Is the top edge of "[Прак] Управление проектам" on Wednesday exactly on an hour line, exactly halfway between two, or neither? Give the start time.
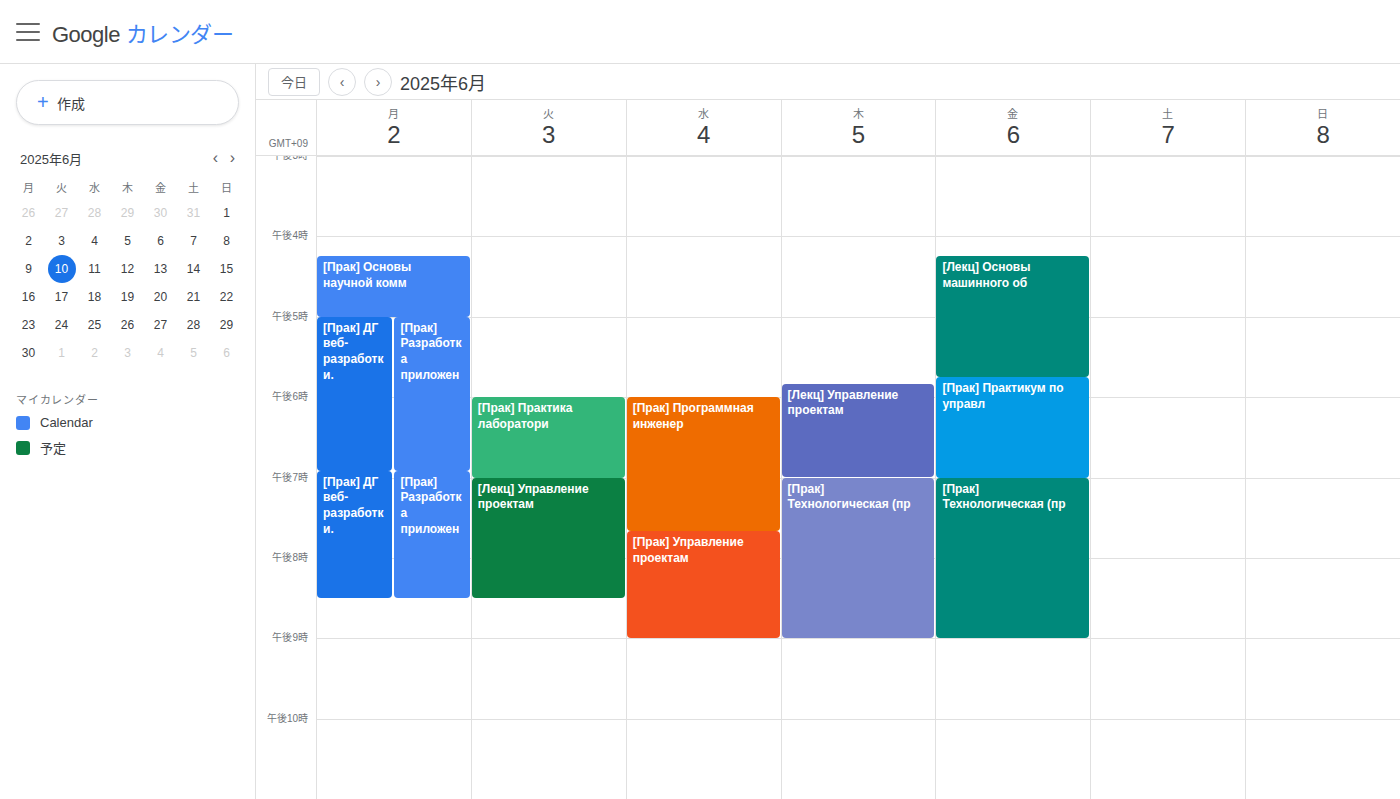
7:40 PM -- neither: 40 minutes below the 7 PM line and 20 minutes above the 8 PM line.